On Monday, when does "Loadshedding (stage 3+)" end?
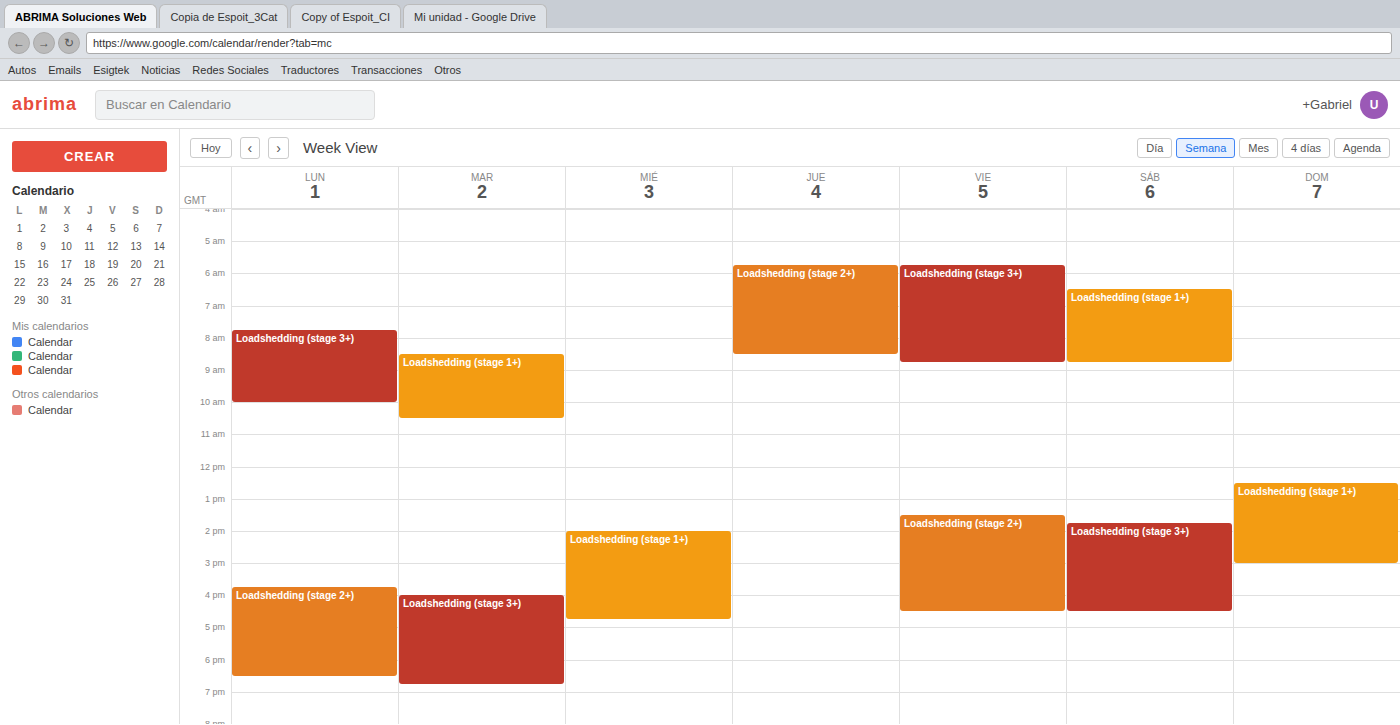
10:00 AM